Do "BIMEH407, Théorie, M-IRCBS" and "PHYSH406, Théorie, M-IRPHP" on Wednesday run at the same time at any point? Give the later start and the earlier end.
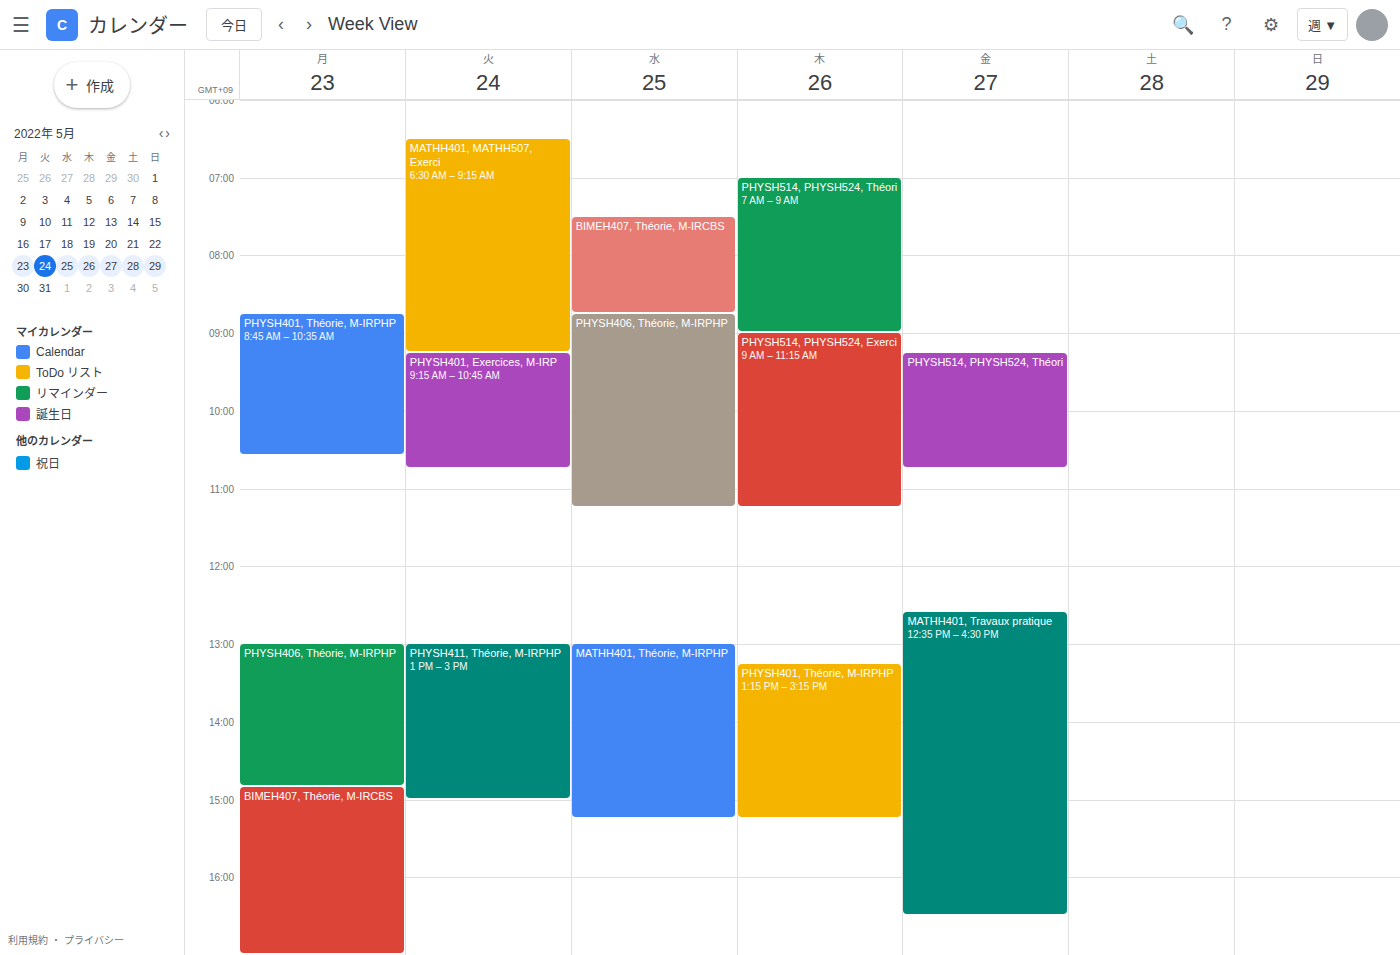
"BIMEH407, Théorie, M-IRCBS" ends at 8:45 AM, exactly when "PHYSH406, Théorie, M-IRPHP" starts -- they touch but do not overlap.